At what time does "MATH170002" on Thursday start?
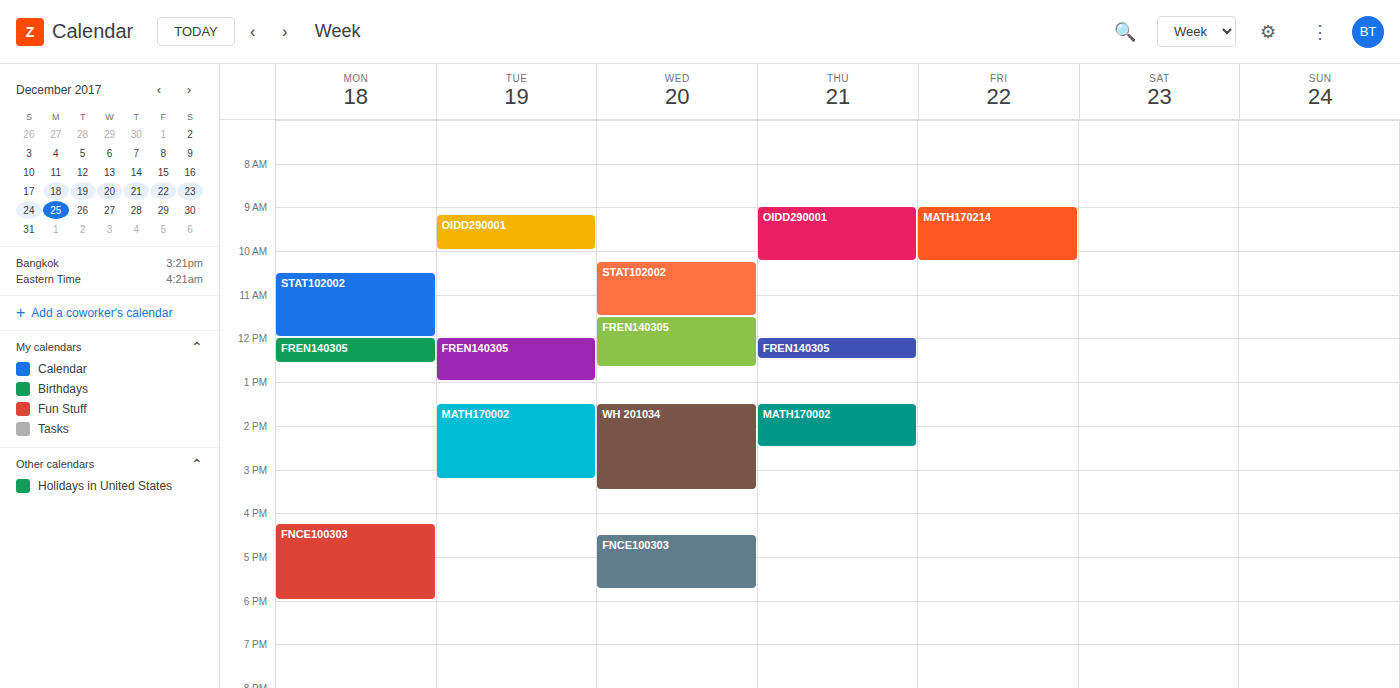
1:30 PM